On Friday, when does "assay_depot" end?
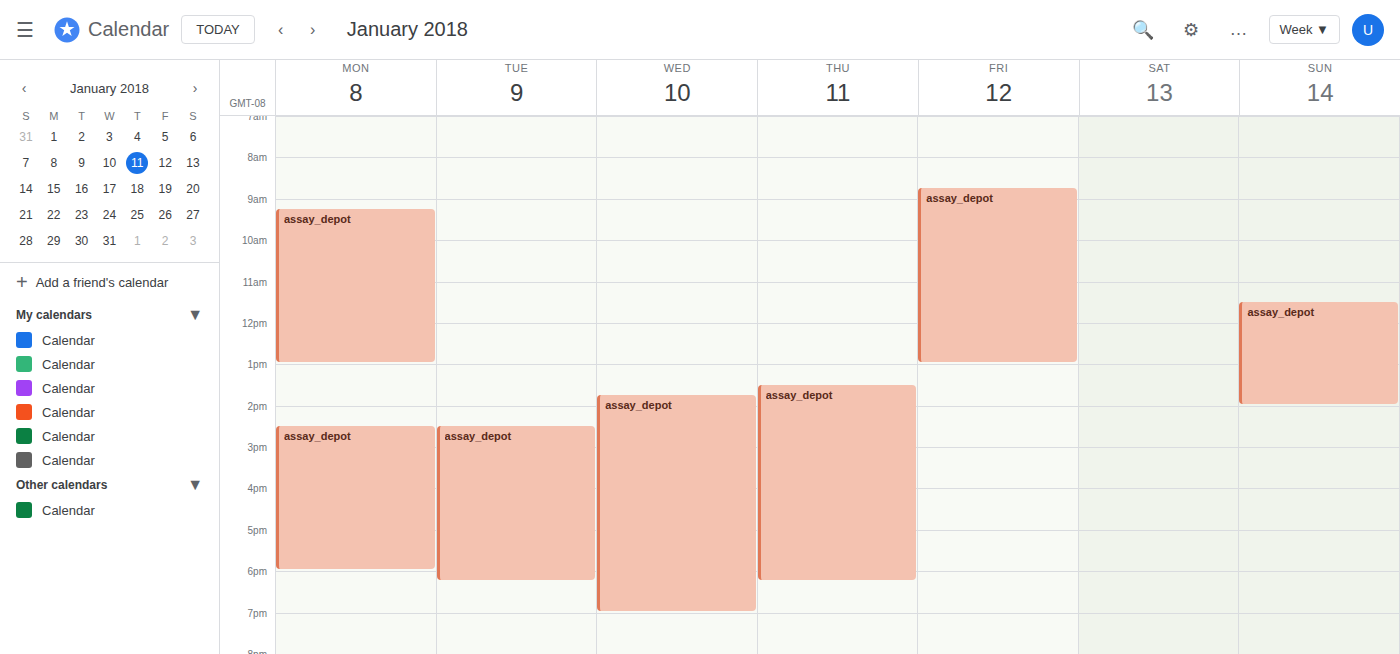
1:00 PM